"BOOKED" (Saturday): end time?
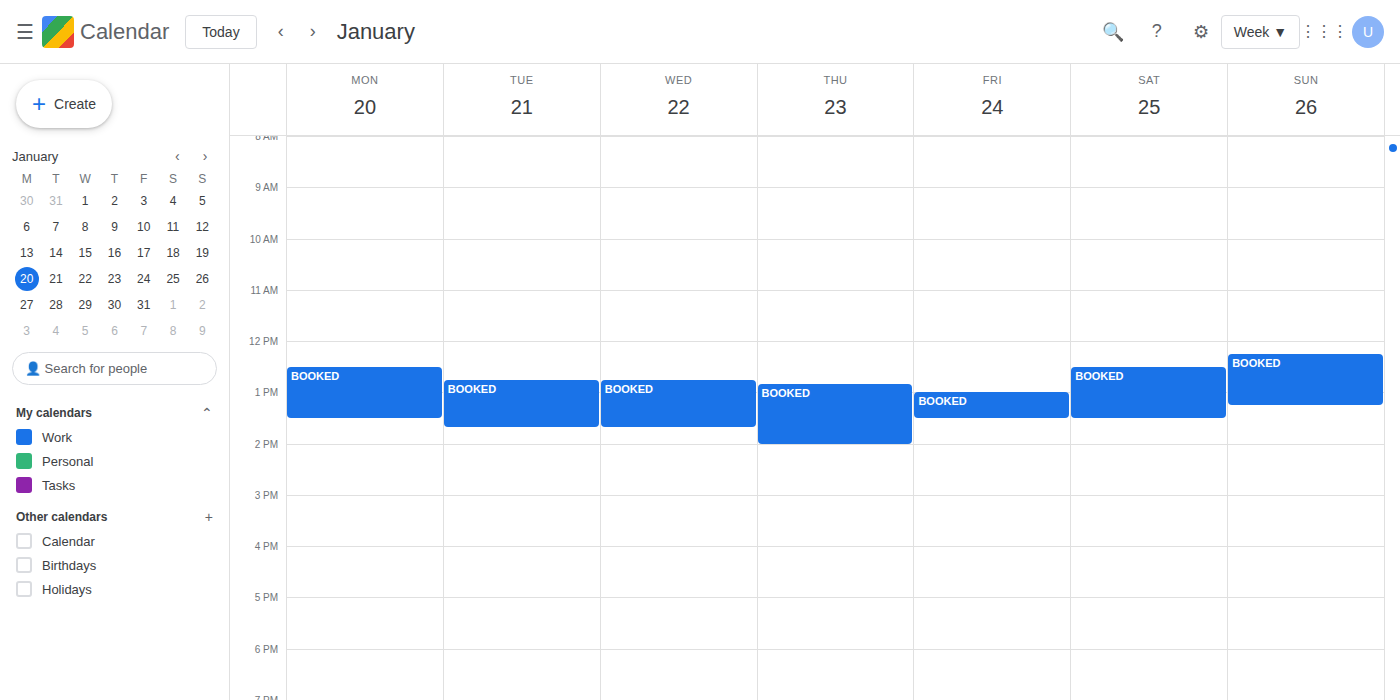
1:30 PM